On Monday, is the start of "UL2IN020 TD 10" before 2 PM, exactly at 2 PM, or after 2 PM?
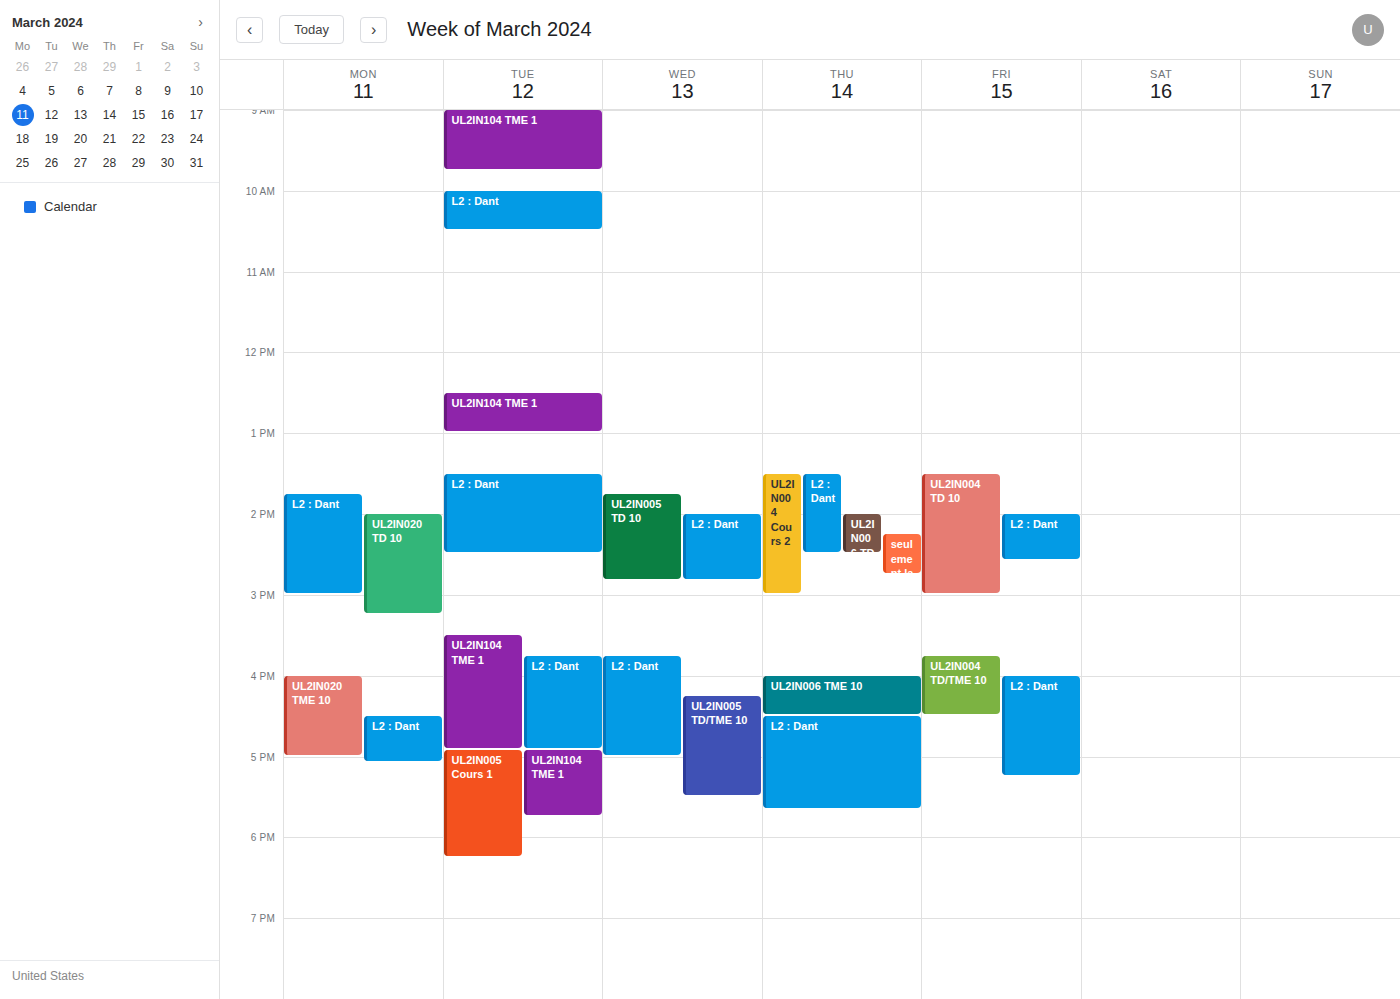
2:00 PM -- exactly at 2 PM, on the 2 PM line.